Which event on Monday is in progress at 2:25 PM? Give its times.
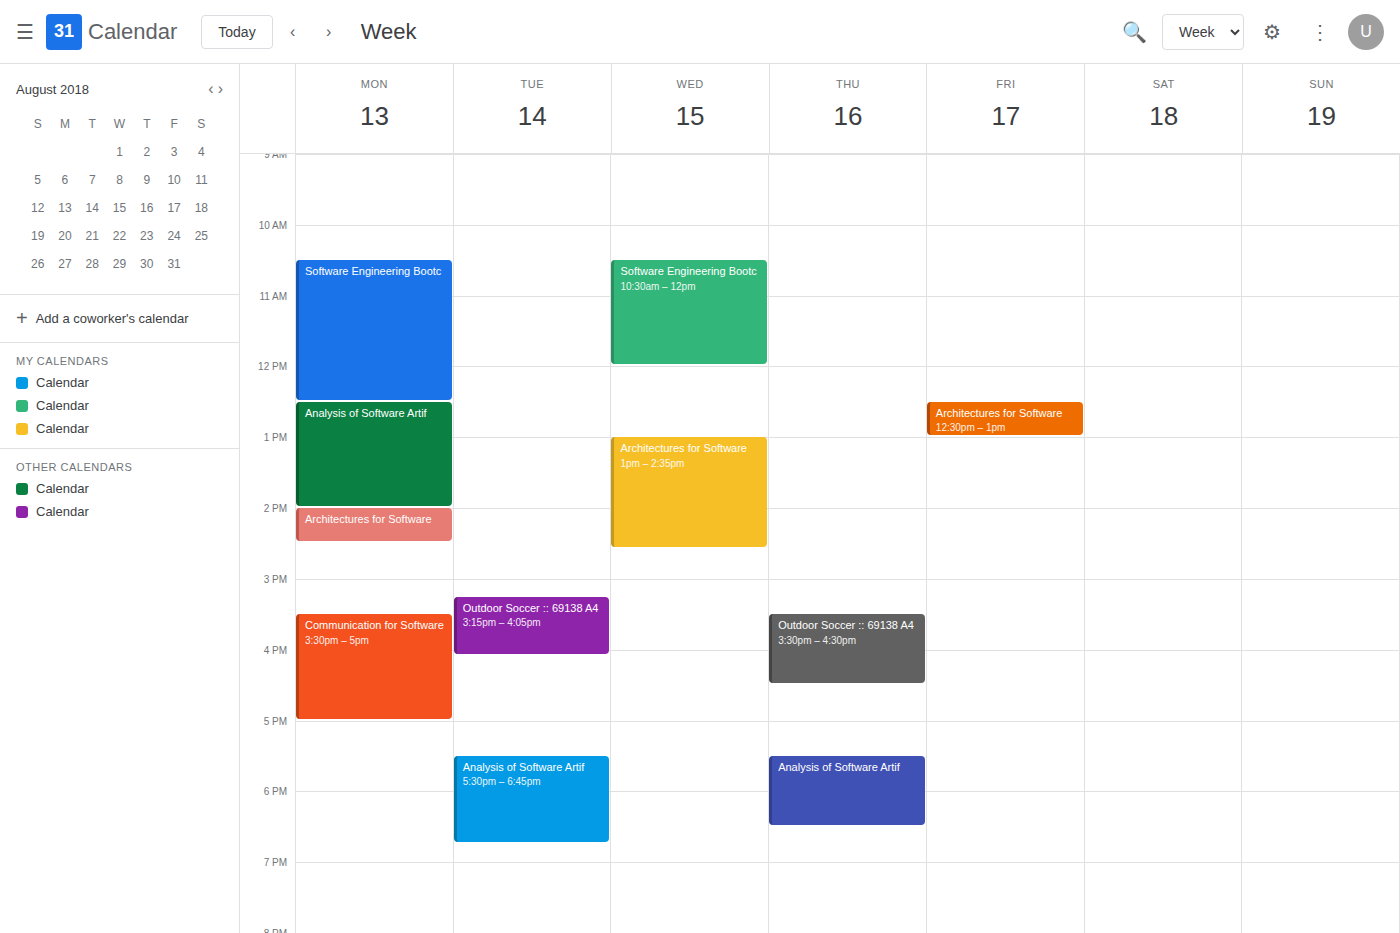
"Architectures for Software", 2:00 PM to 2:30 PM